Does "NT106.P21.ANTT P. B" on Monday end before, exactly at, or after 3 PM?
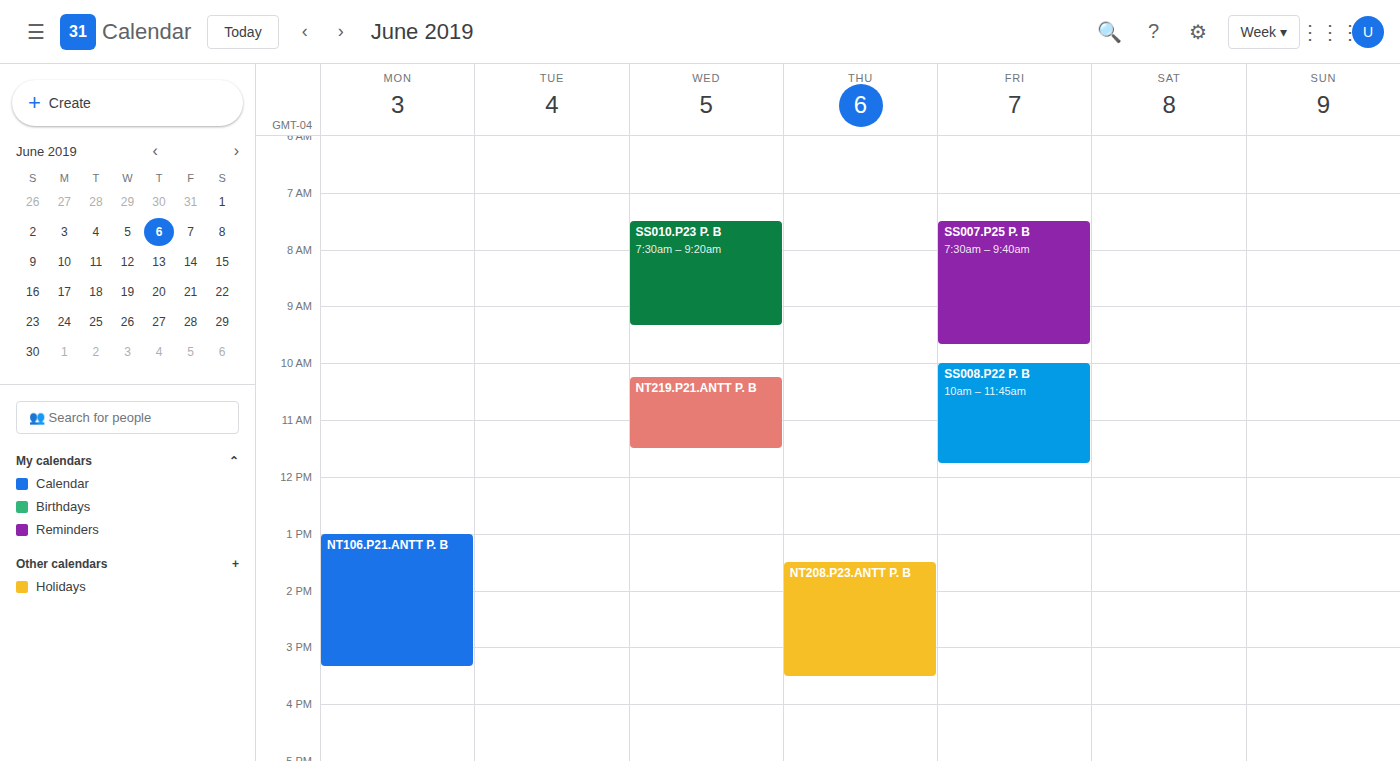
3:20 PM -- after 3 PM, 20 minutes below the 3 PM line.